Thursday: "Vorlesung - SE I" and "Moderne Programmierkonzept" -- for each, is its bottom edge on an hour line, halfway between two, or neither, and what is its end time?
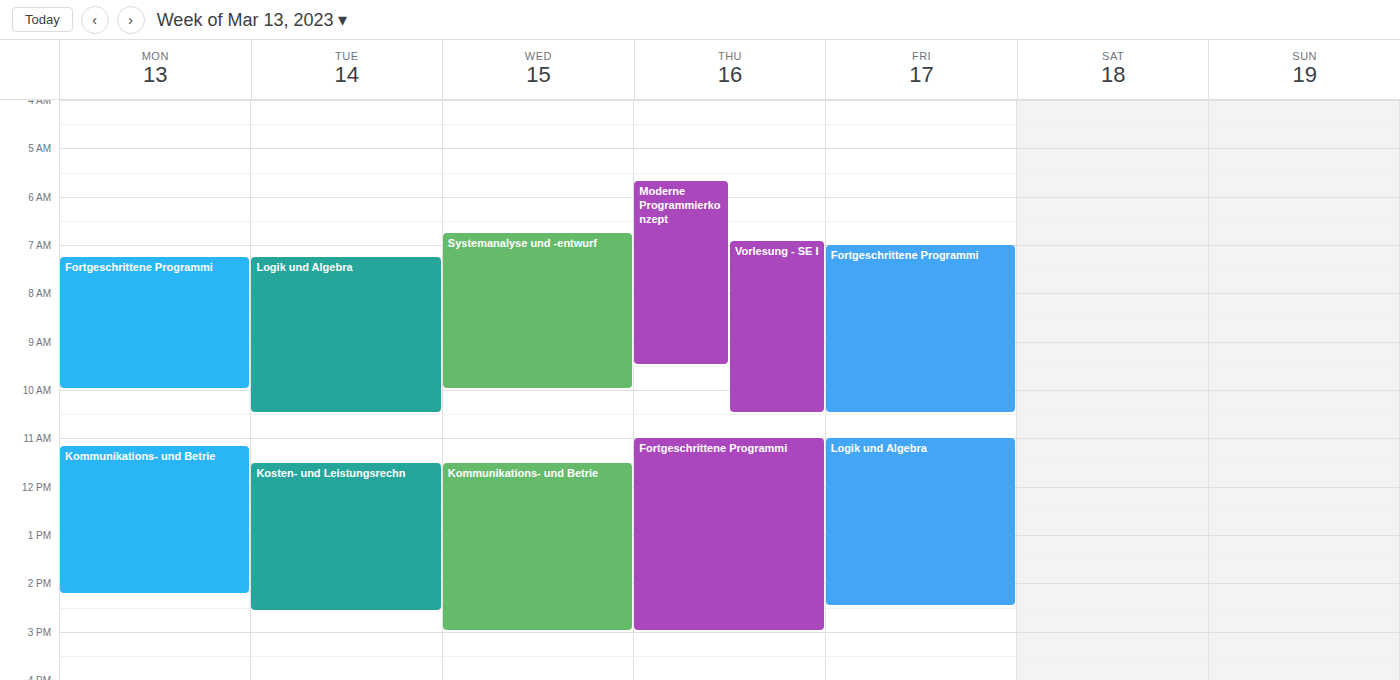
"Vorlesung - SE I": 10:30 AM, halfway between the 10 AM and 11 AM lines. "Moderne Programmierkonzept": 9:30 AM, halfway between the 9 AM and 10 AM lines.